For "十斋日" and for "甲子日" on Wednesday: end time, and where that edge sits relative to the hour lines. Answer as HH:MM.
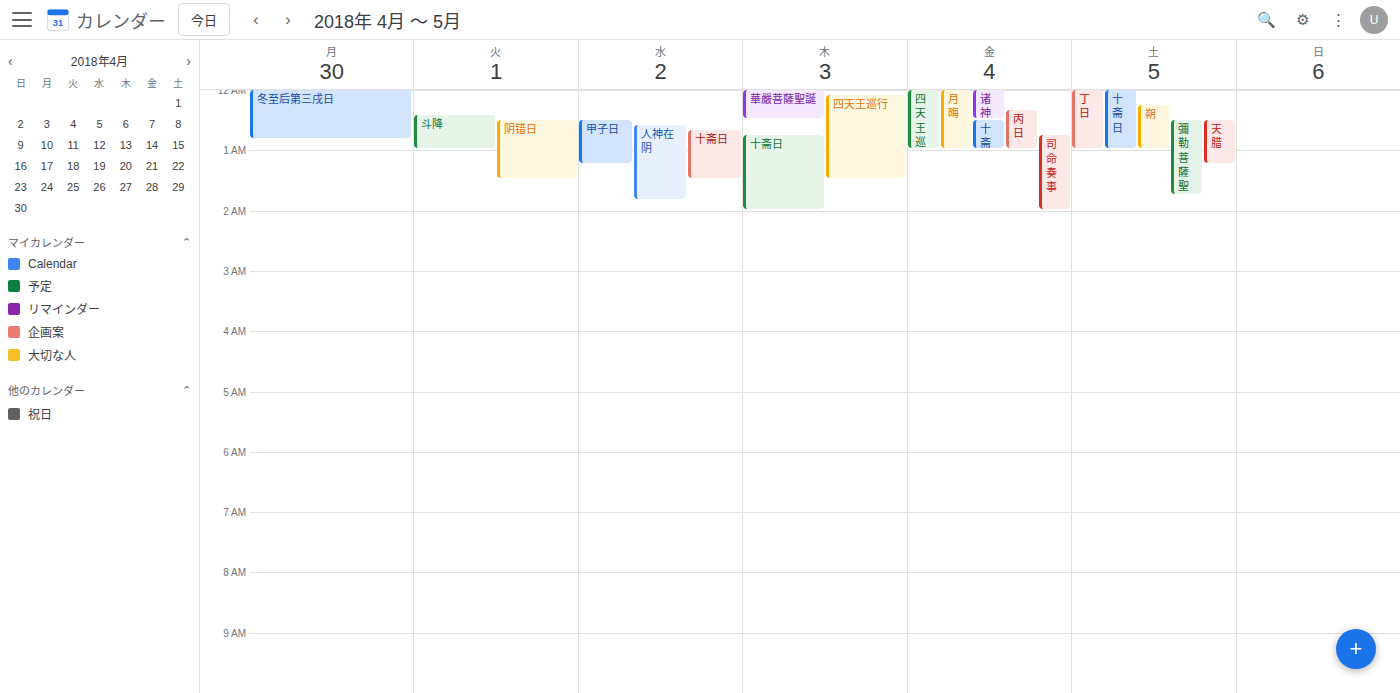
"十斋日": 01:30, halfway between the 01:00 and 02:00 lines. "甲子日": 01:15, neither: a quarter of the way from the 01:00 line to the 02:00 line.